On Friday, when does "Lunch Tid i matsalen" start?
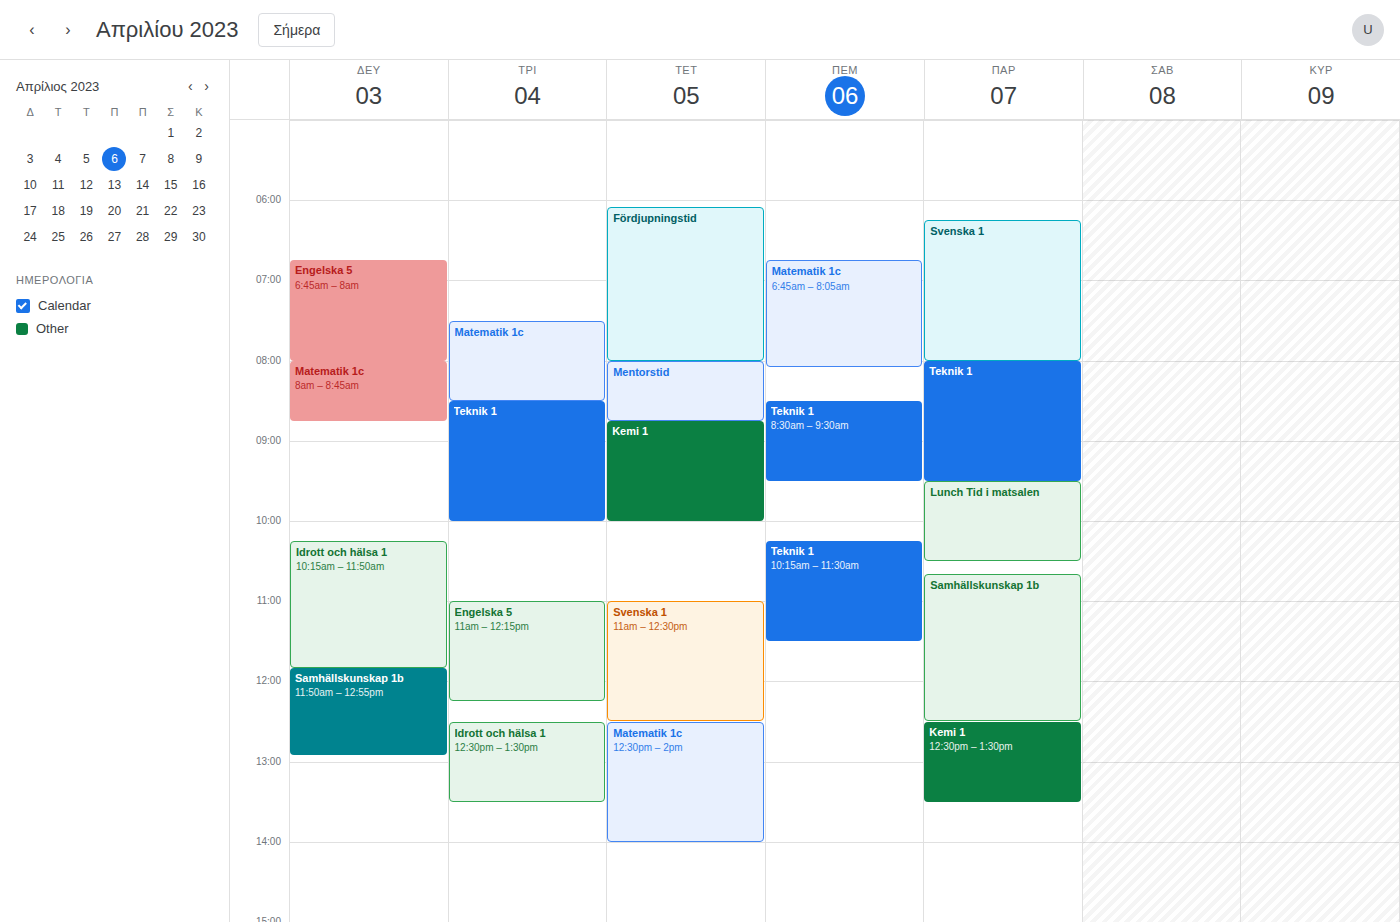
9:30 AM